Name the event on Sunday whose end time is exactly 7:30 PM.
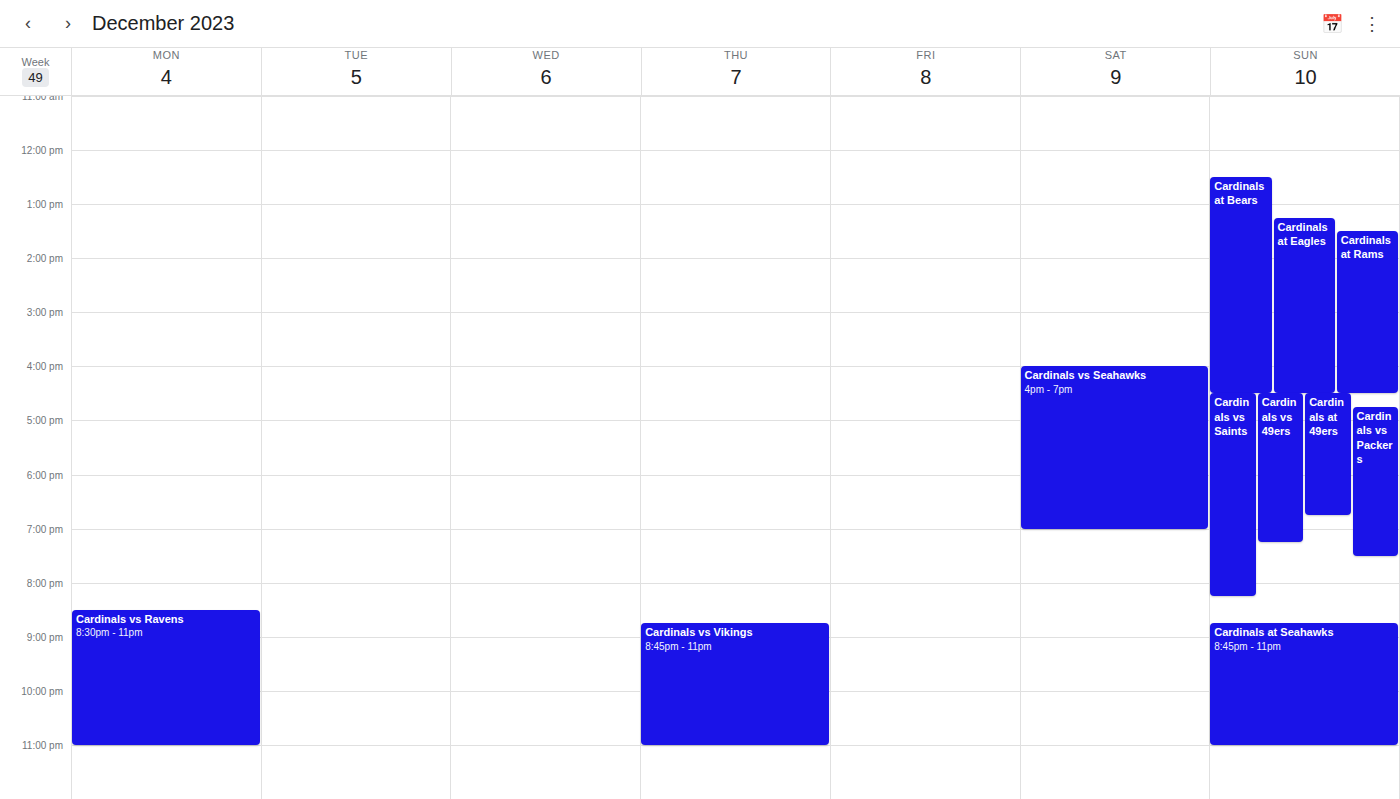
"Cardinals vs Packers"